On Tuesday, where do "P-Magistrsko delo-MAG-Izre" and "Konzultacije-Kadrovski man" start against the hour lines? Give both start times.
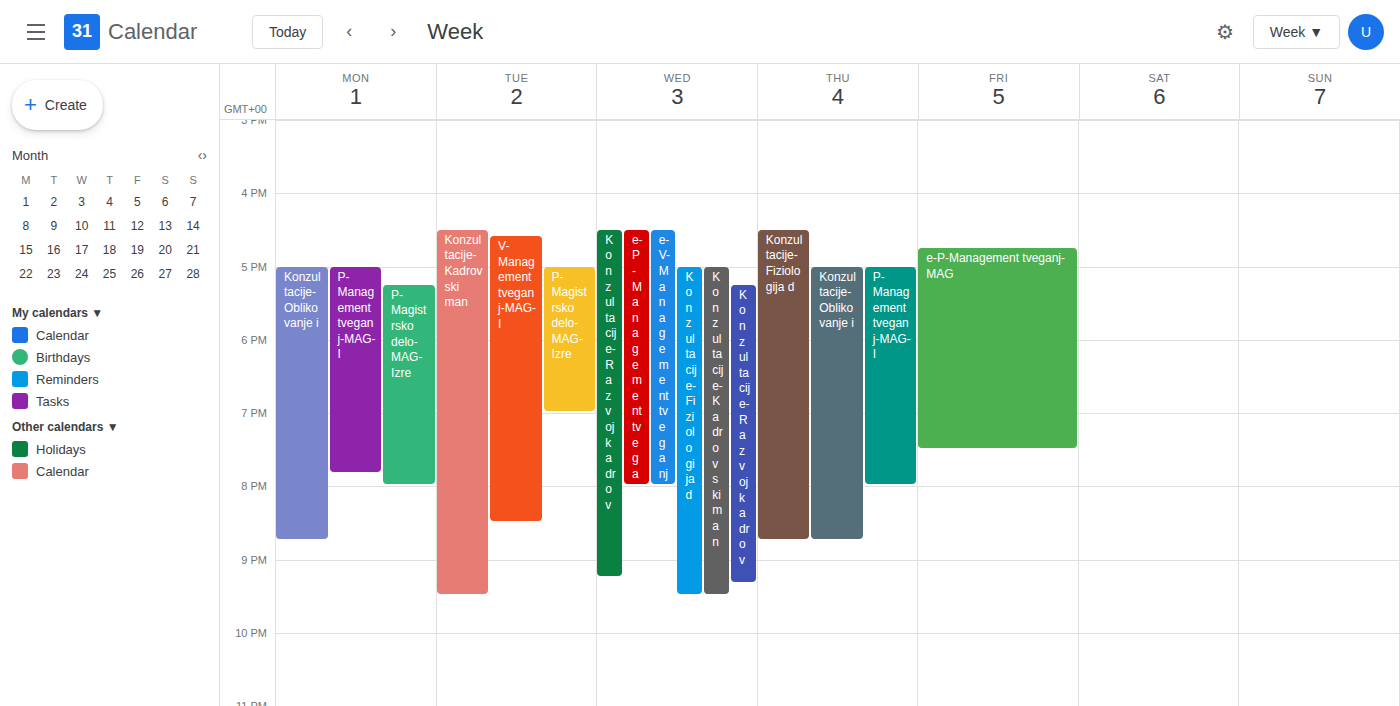
"P-Magistrsko delo-MAG-Izre": 5:00 PM, exactly on the 5 PM line. "Konzultacije-Kadrovski man": 4:30 PM, halfway between the 4 PM and 5 PM lines.